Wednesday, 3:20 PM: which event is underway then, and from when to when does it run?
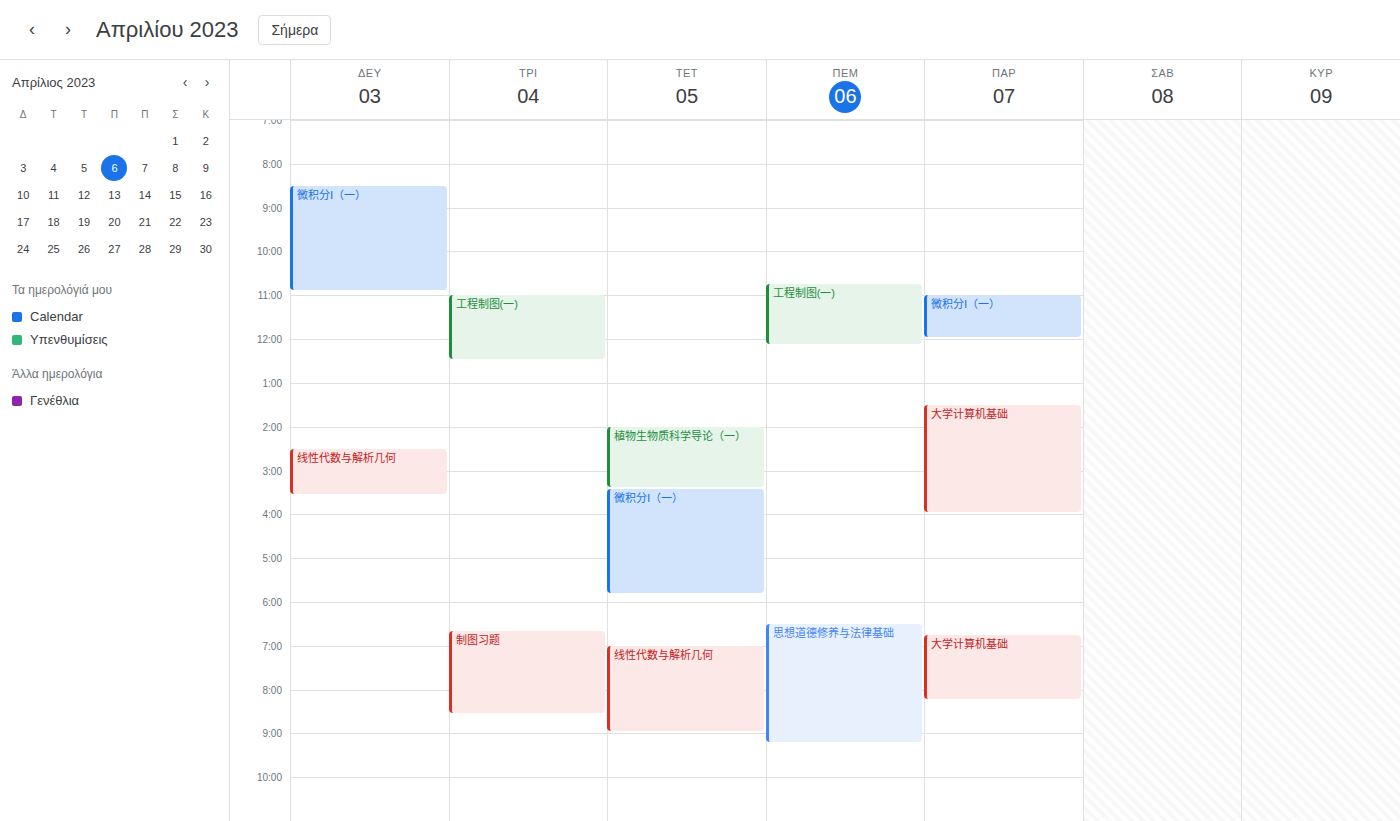
"植物生物质科学导论（一）", 2:00 PM to 3:25 PM